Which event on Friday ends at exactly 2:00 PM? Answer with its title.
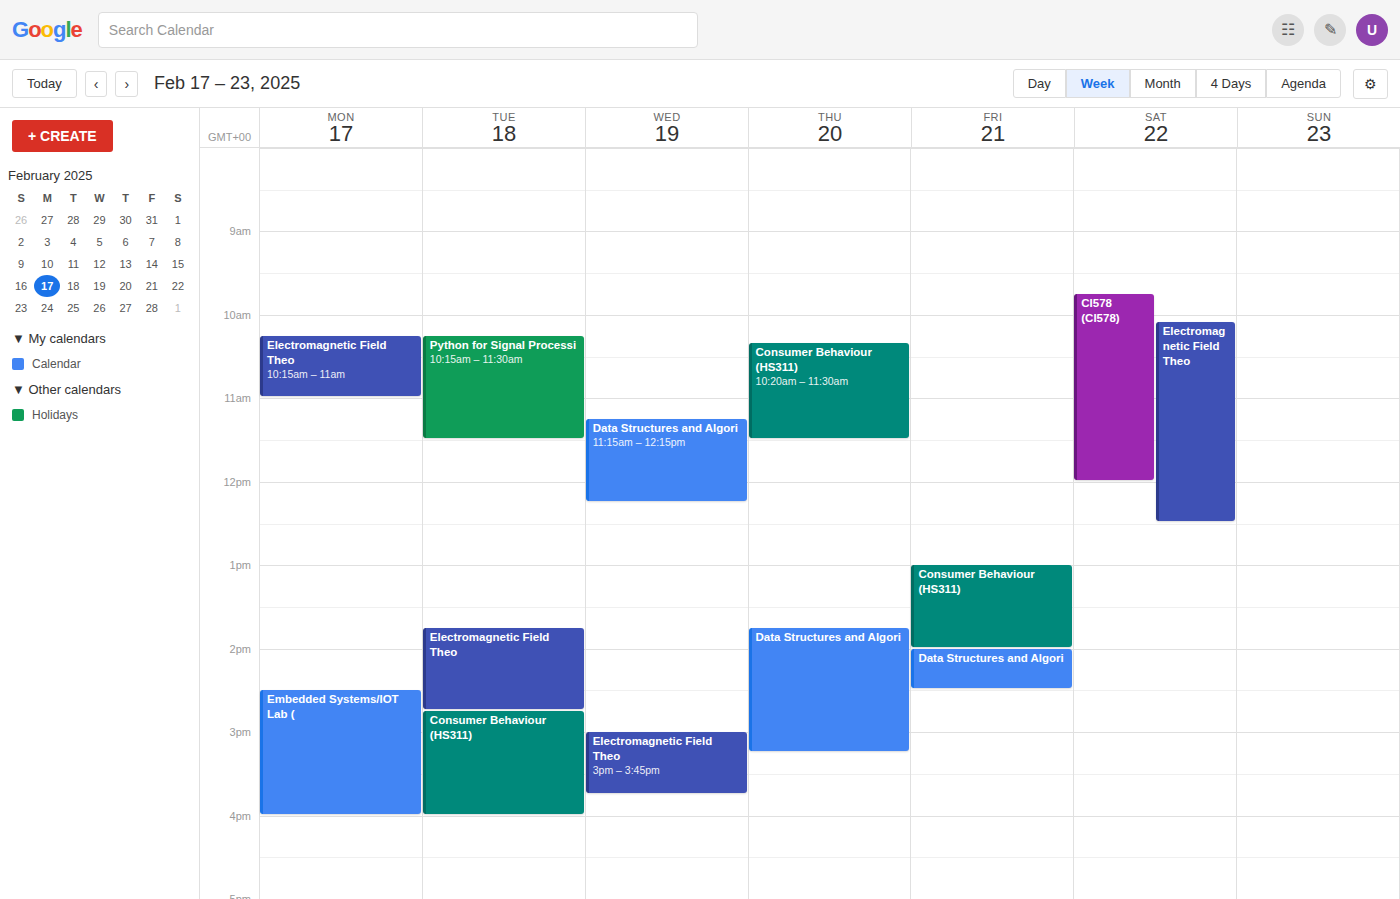
"Consumer Behaviour (HS311)"